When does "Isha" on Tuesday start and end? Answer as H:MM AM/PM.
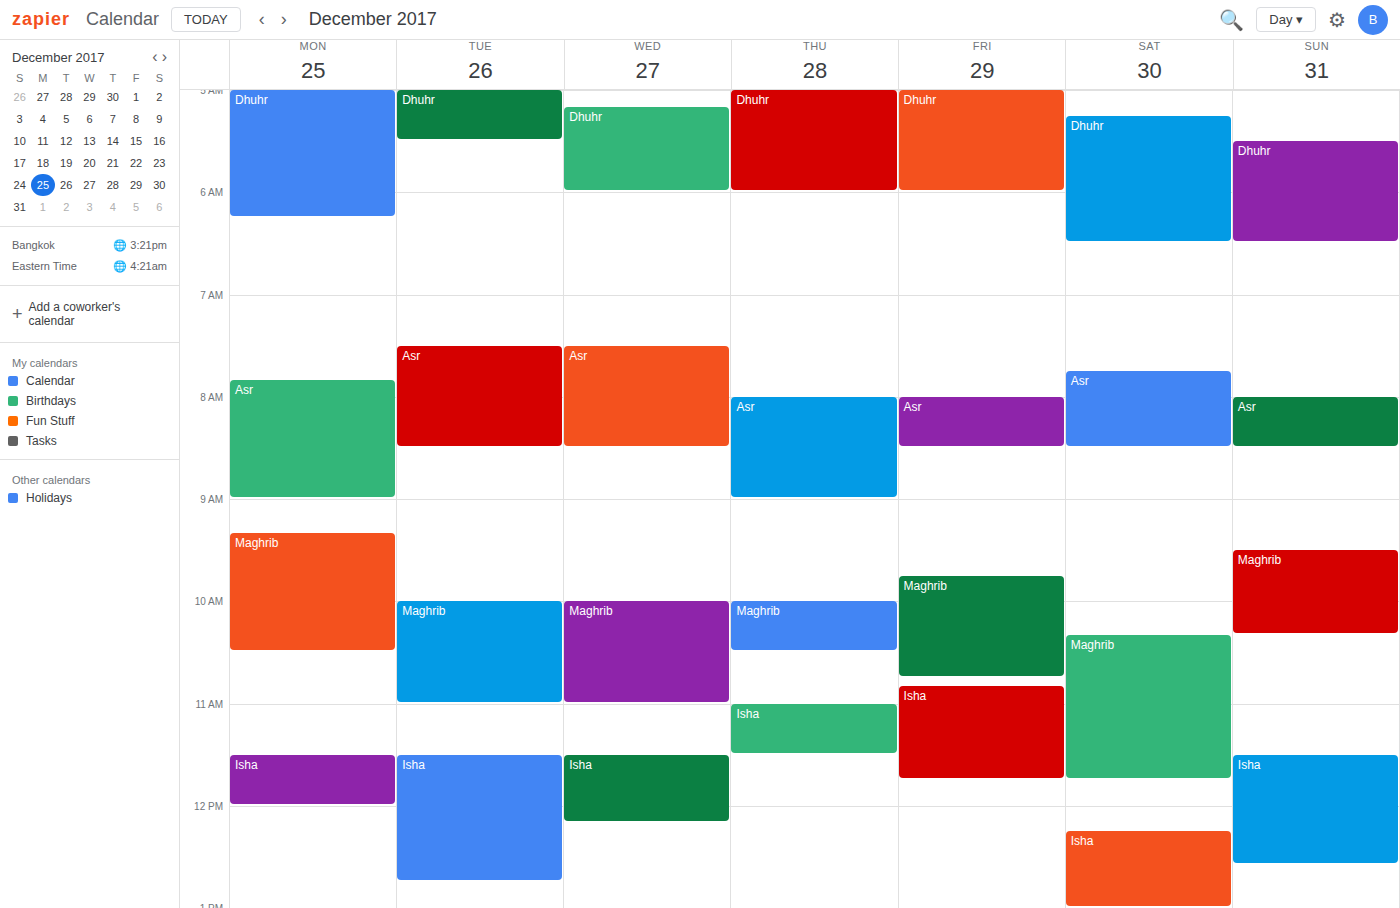
11:30 AM to 12:45 PM